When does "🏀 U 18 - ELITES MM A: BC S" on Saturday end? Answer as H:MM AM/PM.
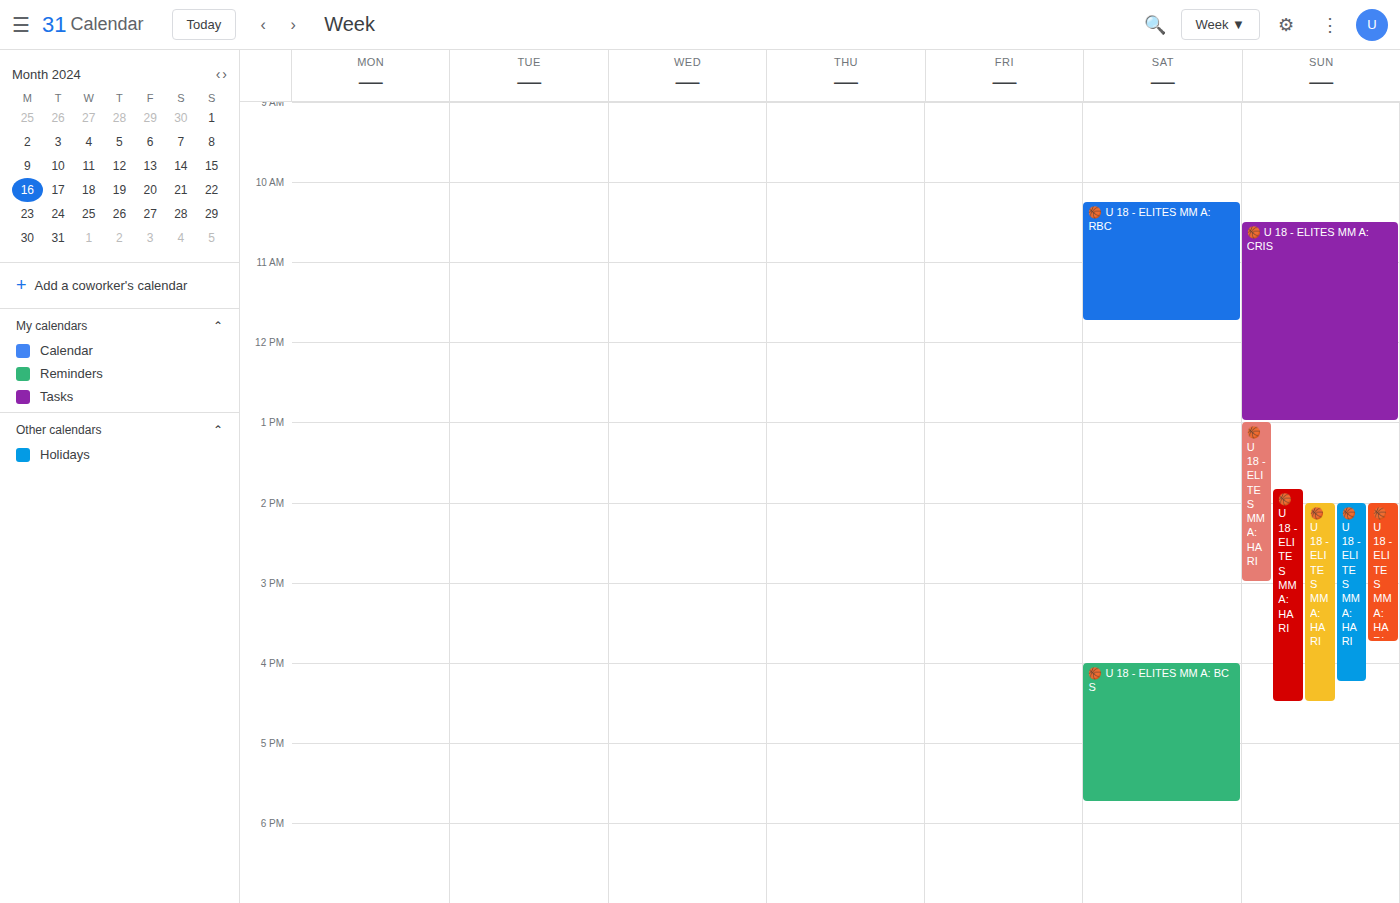
5:45 PM